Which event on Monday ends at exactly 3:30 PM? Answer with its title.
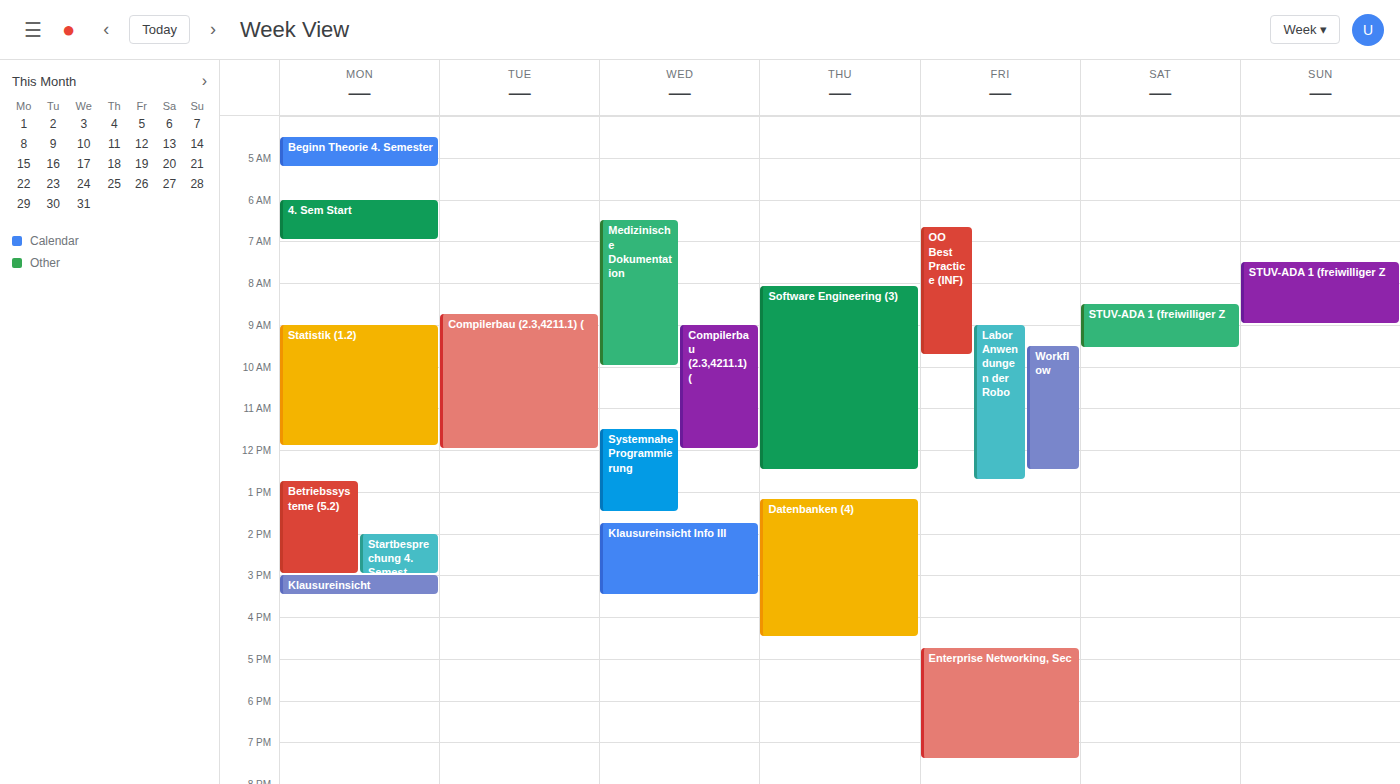
"Klausureinsicht"